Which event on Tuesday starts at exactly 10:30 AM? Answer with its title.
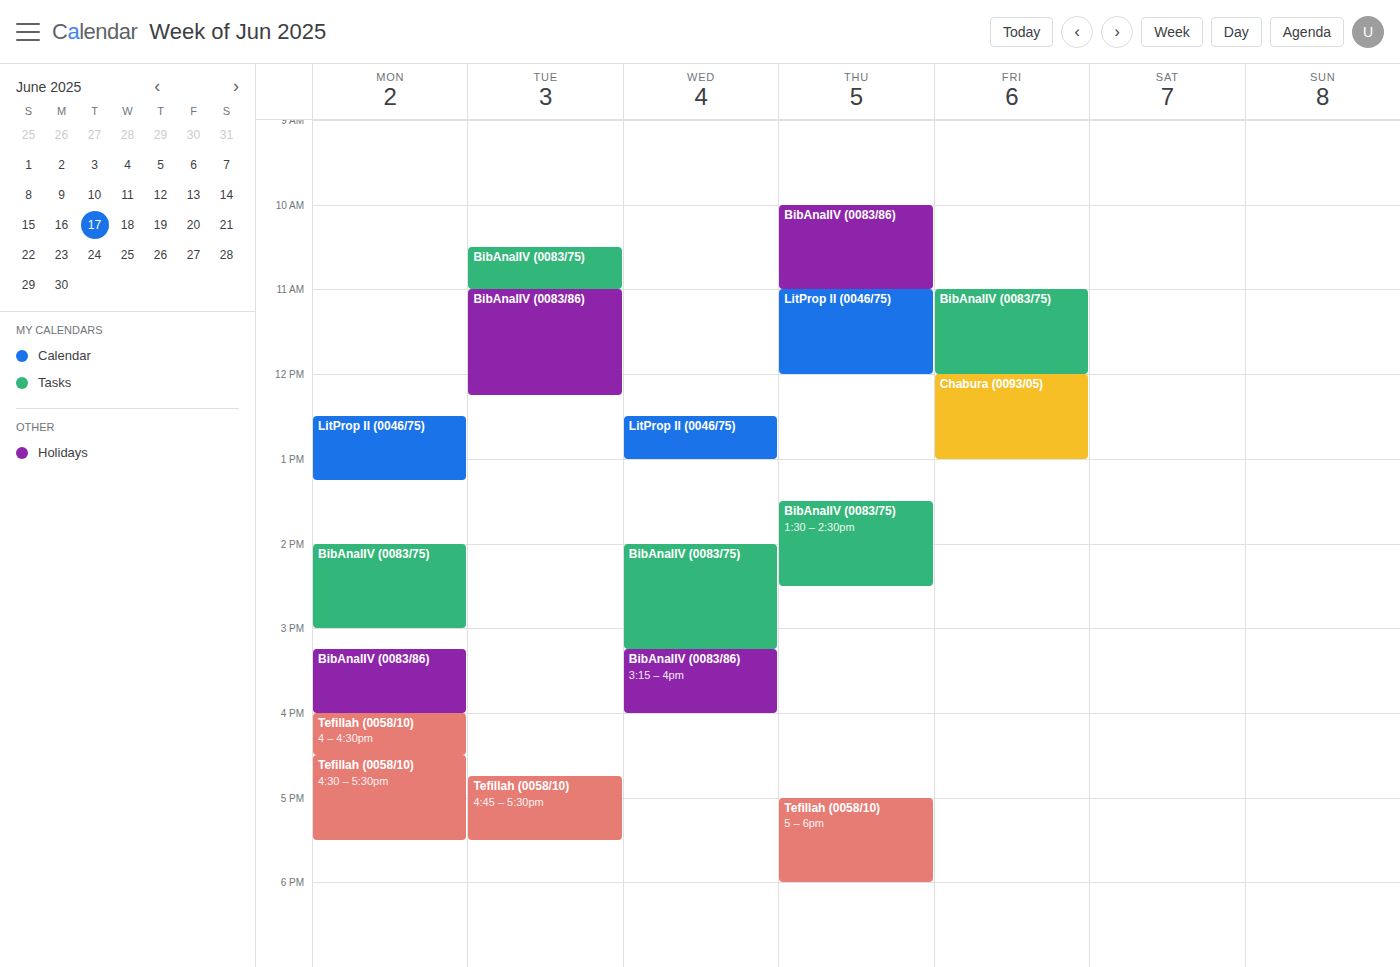
"BibAnalIV (0083/75)"